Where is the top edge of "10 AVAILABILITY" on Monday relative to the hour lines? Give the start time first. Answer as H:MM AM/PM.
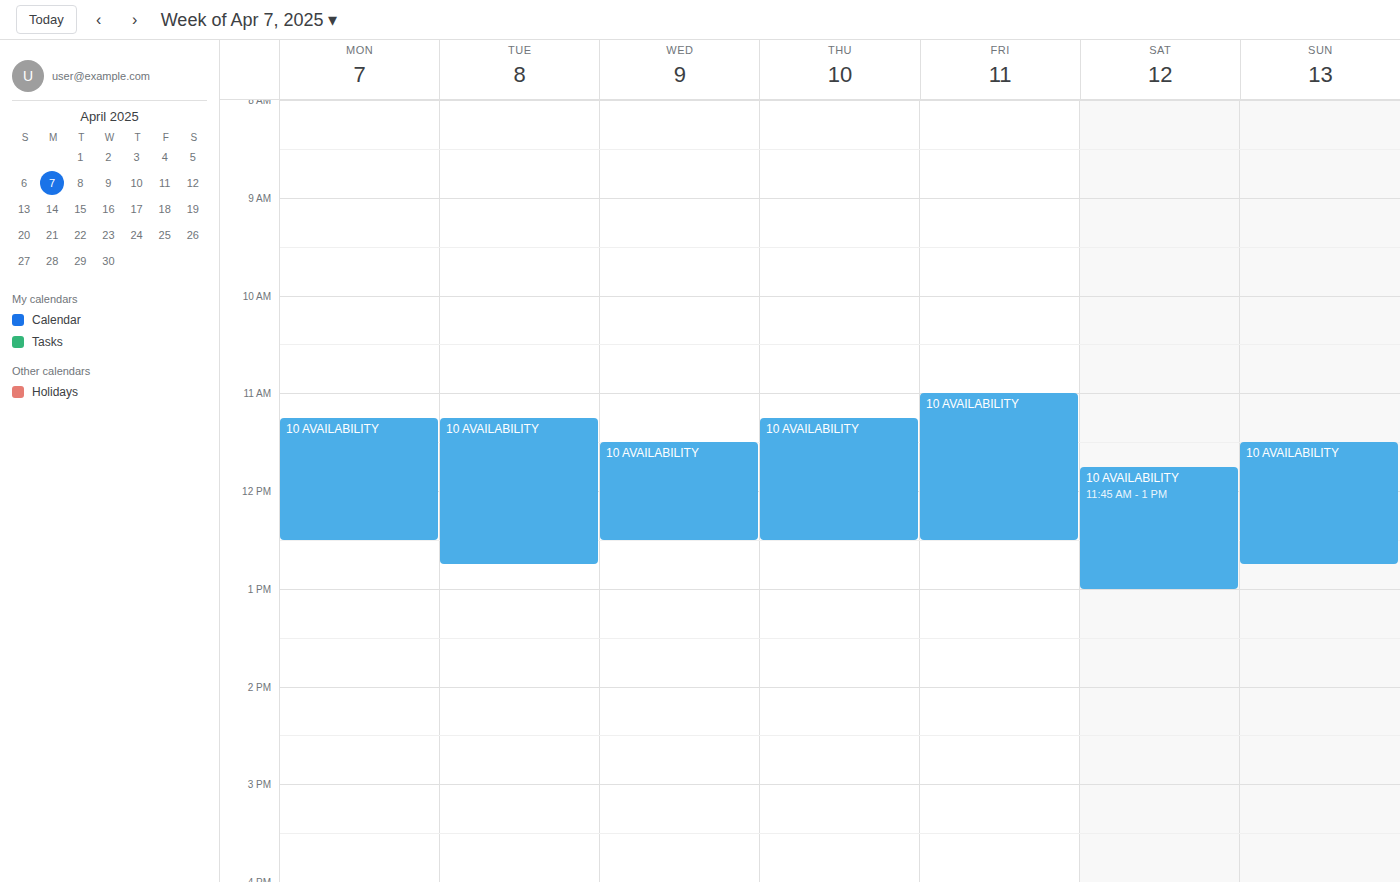
11:15 AM -- neither: a quarter of the way from the 11 AM line to the 12 PM line.